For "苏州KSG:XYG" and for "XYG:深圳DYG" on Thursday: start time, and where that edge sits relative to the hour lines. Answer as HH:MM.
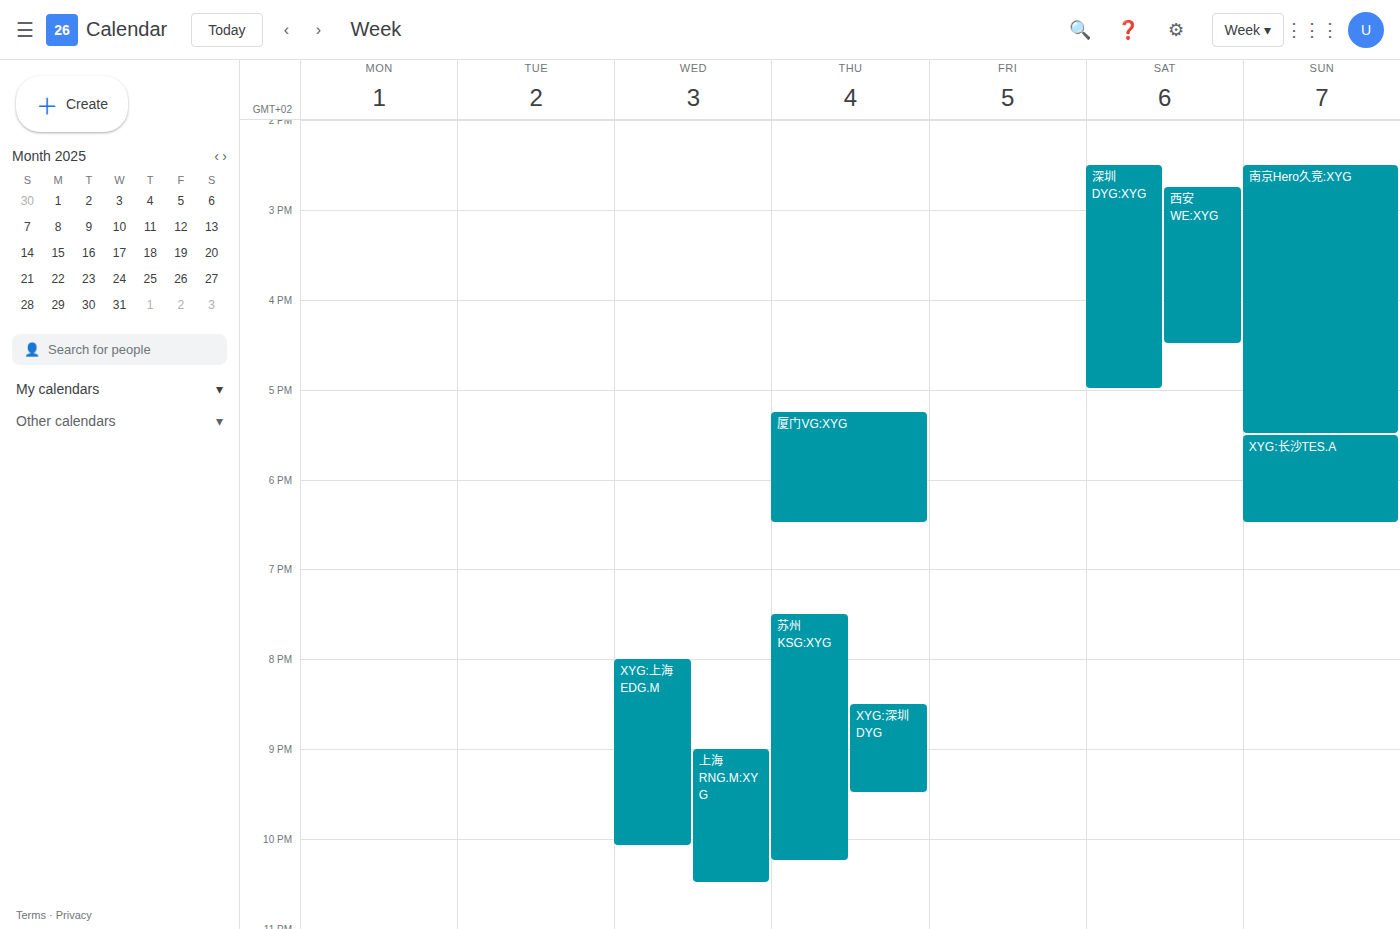
"苏州KSG:XYG": 19:30, halfway between the 19:00 and 20:00 lines. "XYG:深圳DYG": 20:30, halfway between the 20:00 and 21:00 lines.